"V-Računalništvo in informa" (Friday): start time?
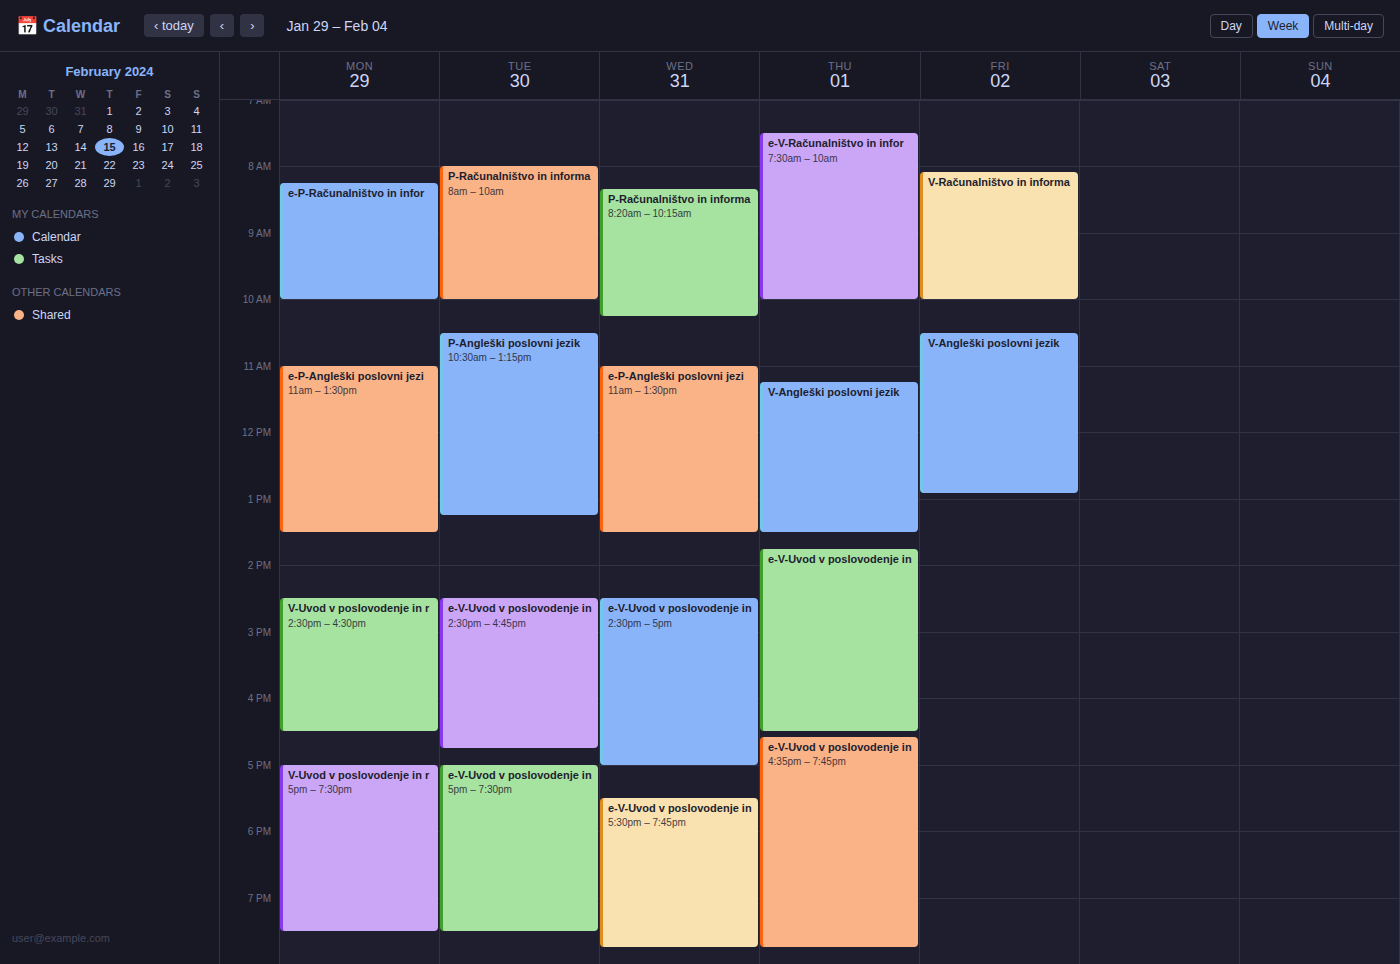
8:05 AM